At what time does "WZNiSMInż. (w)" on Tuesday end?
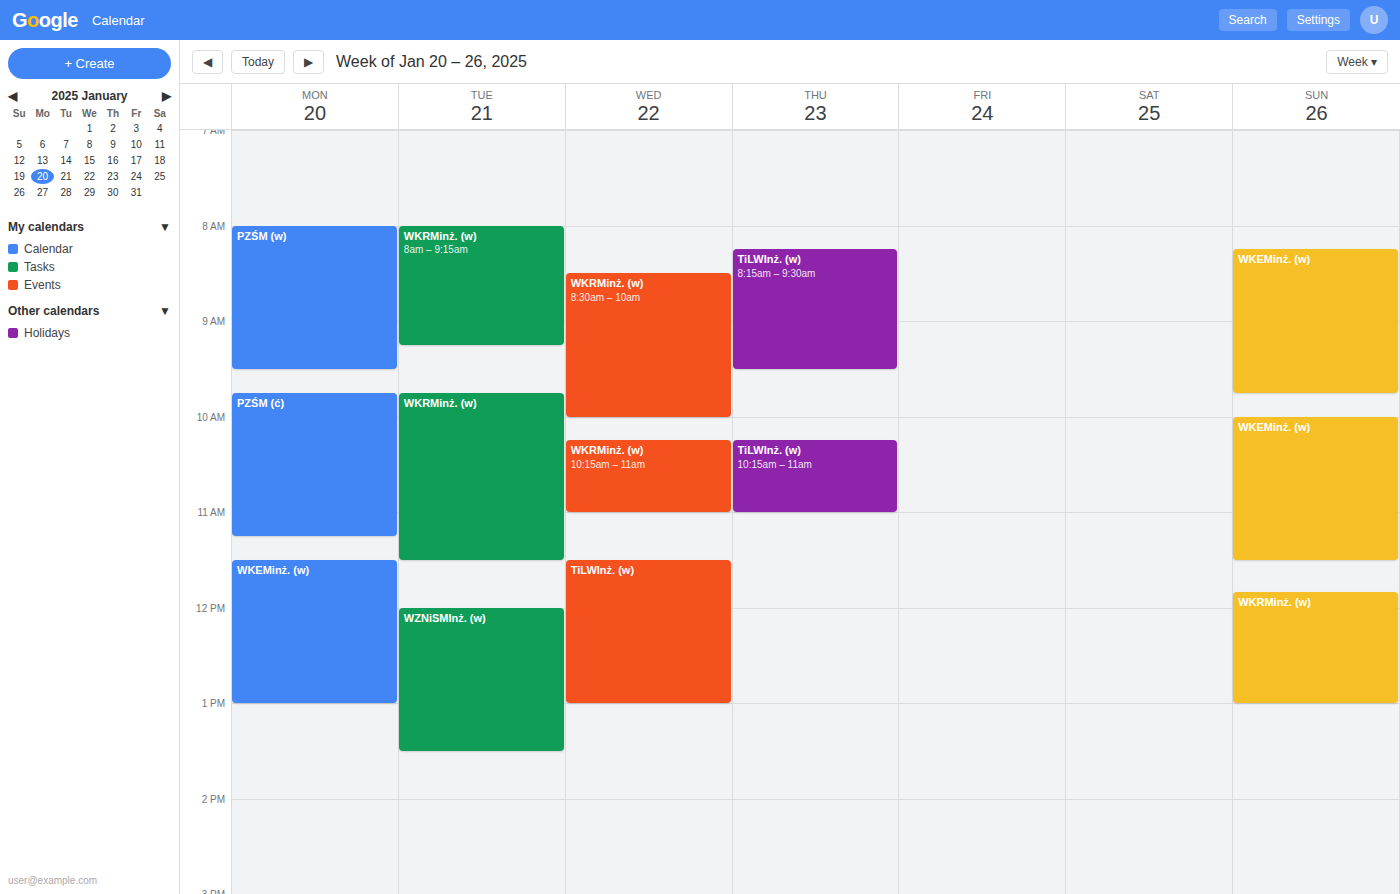
1:30 PM